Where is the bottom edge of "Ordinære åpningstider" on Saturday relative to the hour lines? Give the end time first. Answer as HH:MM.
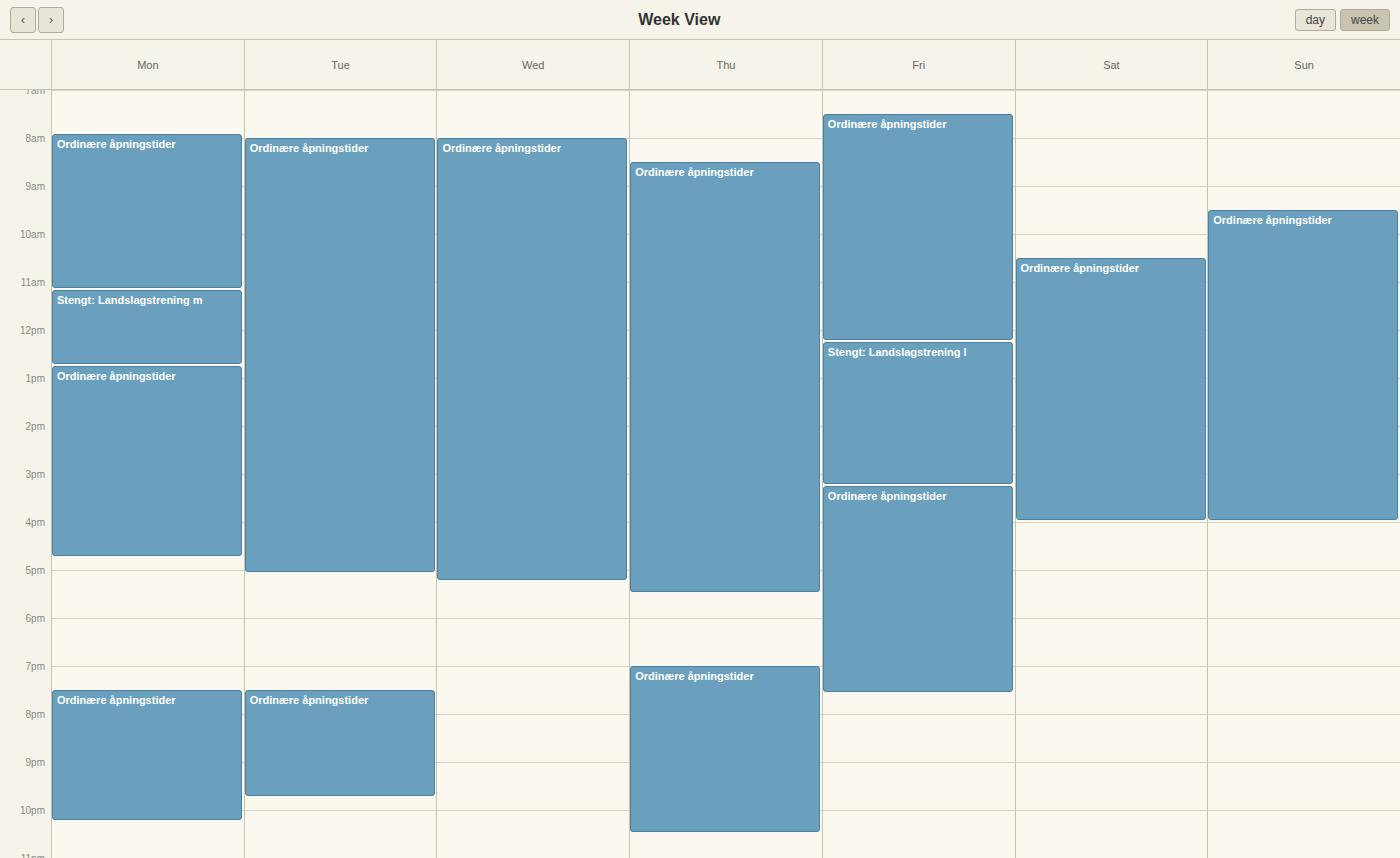
16:00 -- exactly on the 16:00 line.